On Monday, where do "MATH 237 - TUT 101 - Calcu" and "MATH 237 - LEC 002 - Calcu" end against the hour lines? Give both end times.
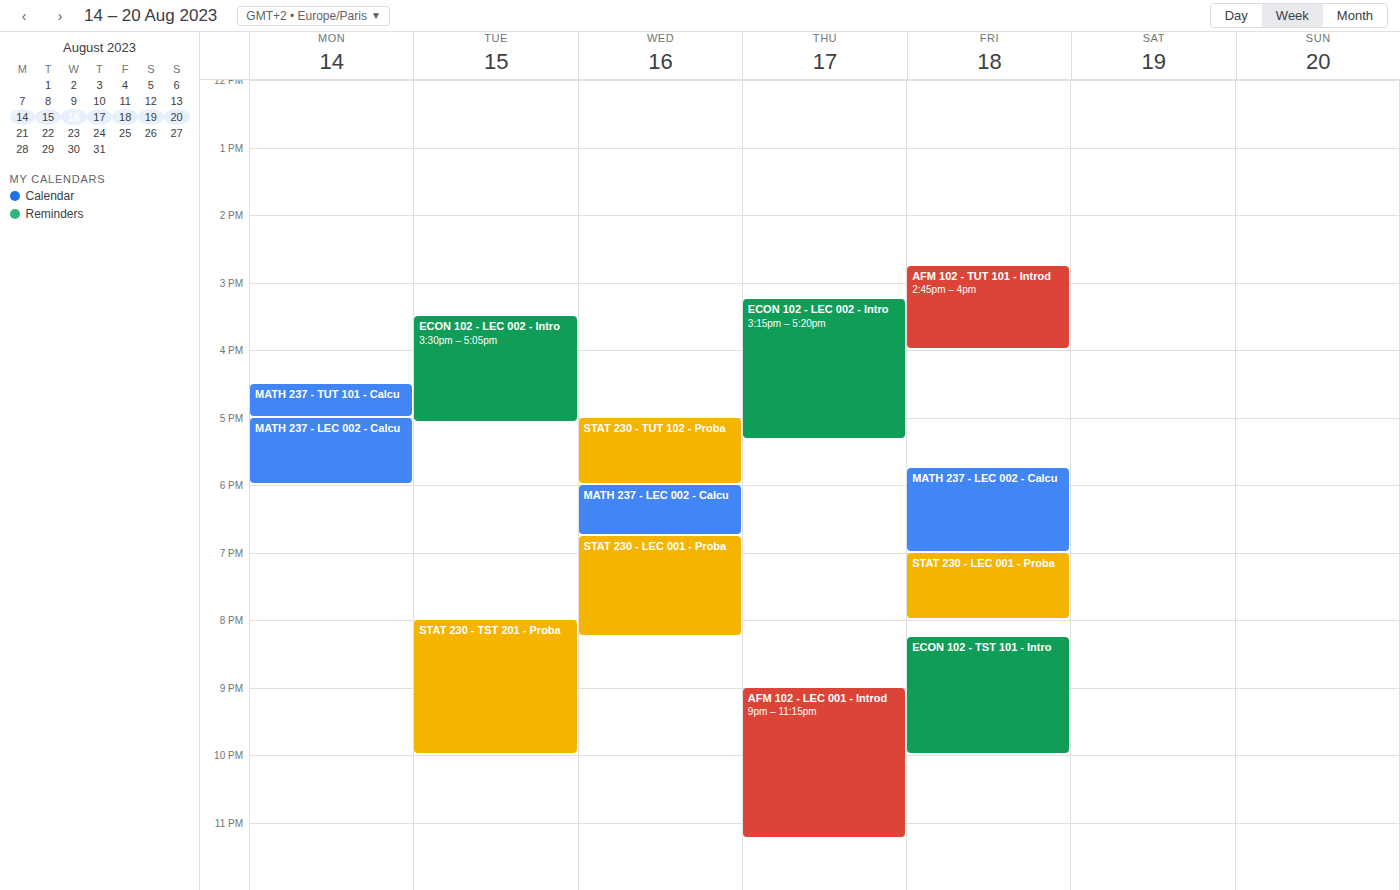
"MATH 237 - TUT 101 - Calcu": 5:00 PM, exactly on the 5 PM line. "MATH 237 - LEC 002 - Calcu": 6:00 PM, exactly on the 6 PM line.